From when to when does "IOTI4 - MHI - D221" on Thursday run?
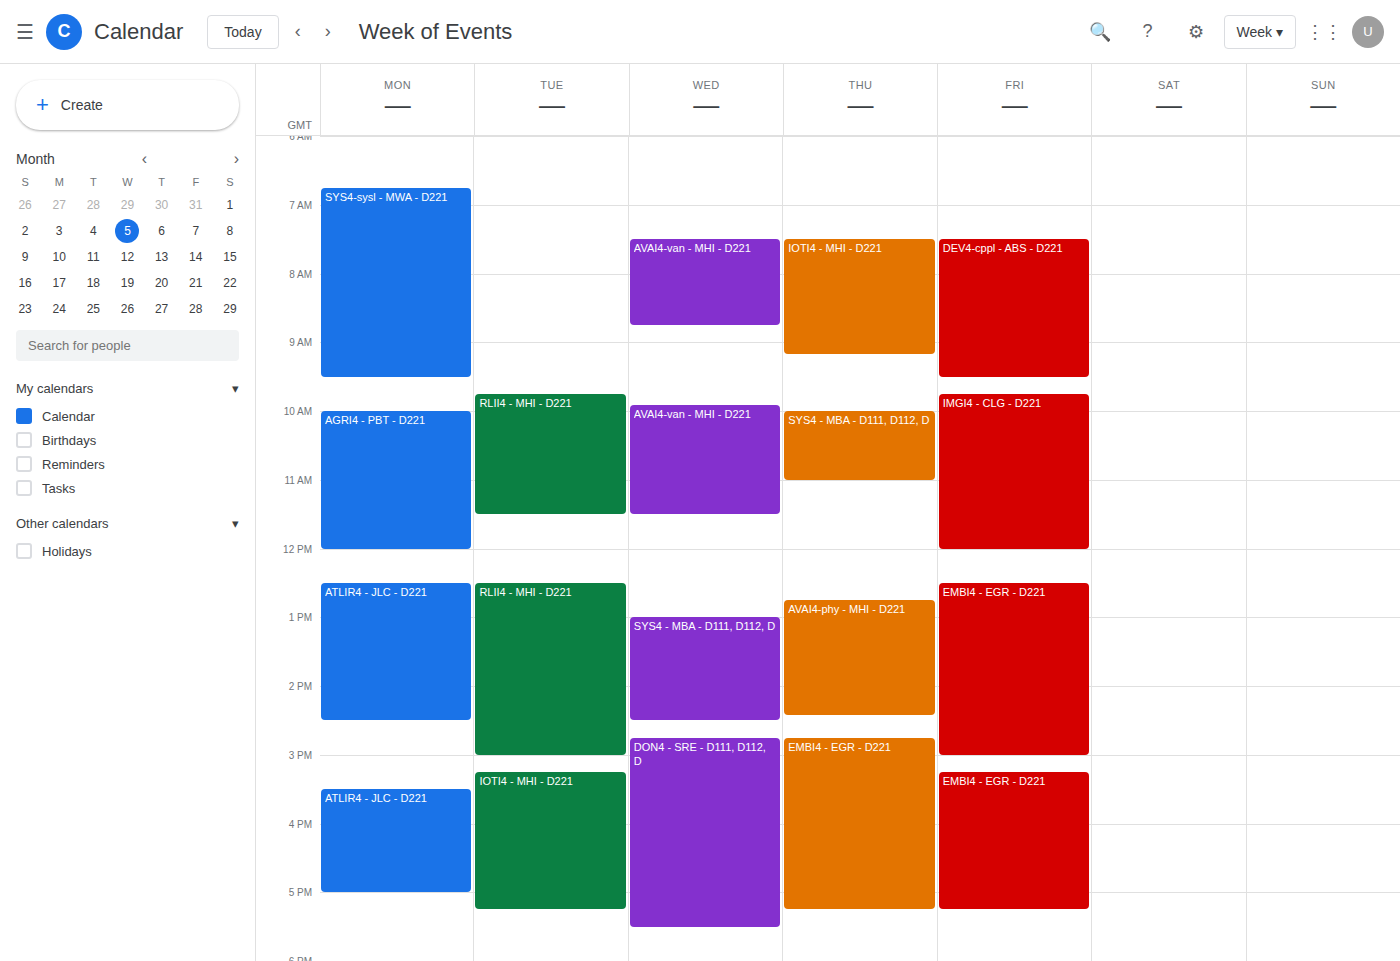
7:30 AM to 9:10 AM